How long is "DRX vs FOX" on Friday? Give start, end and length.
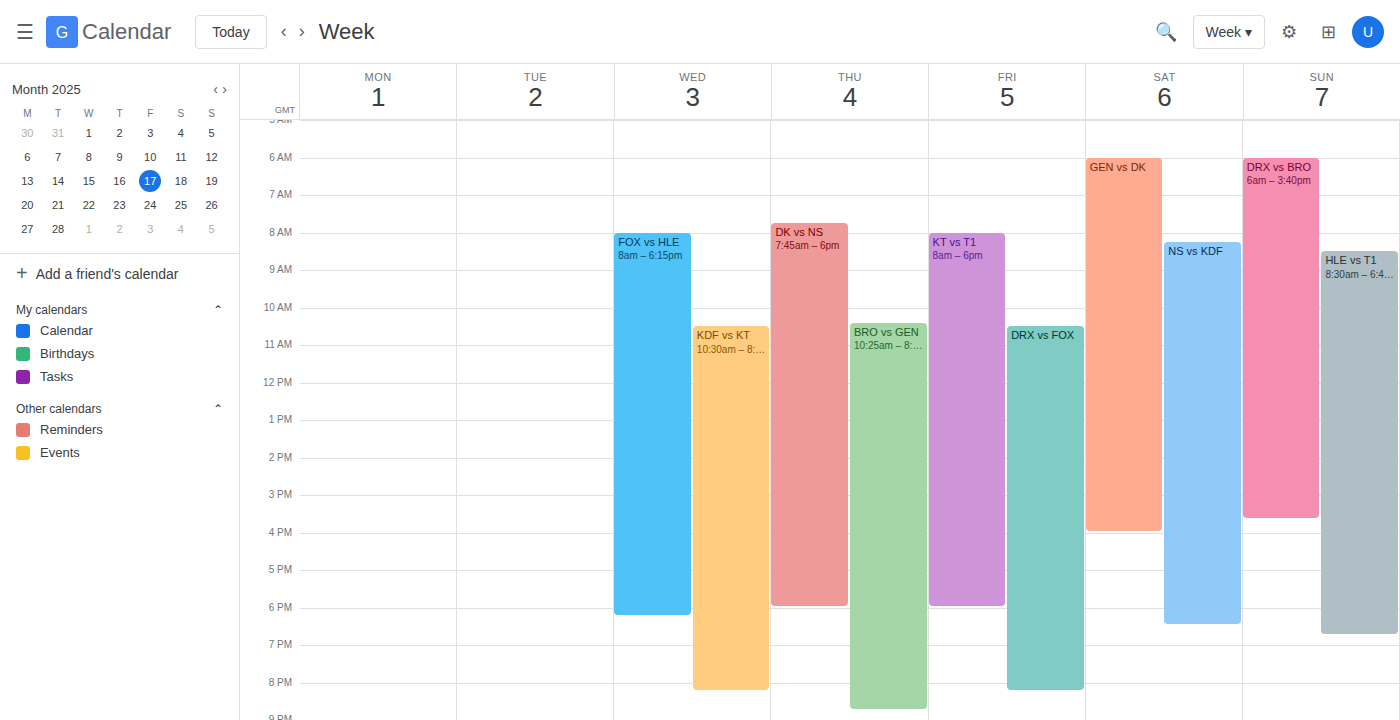
10:30 AM to 8:15 PM, 9 hours 45 minutes